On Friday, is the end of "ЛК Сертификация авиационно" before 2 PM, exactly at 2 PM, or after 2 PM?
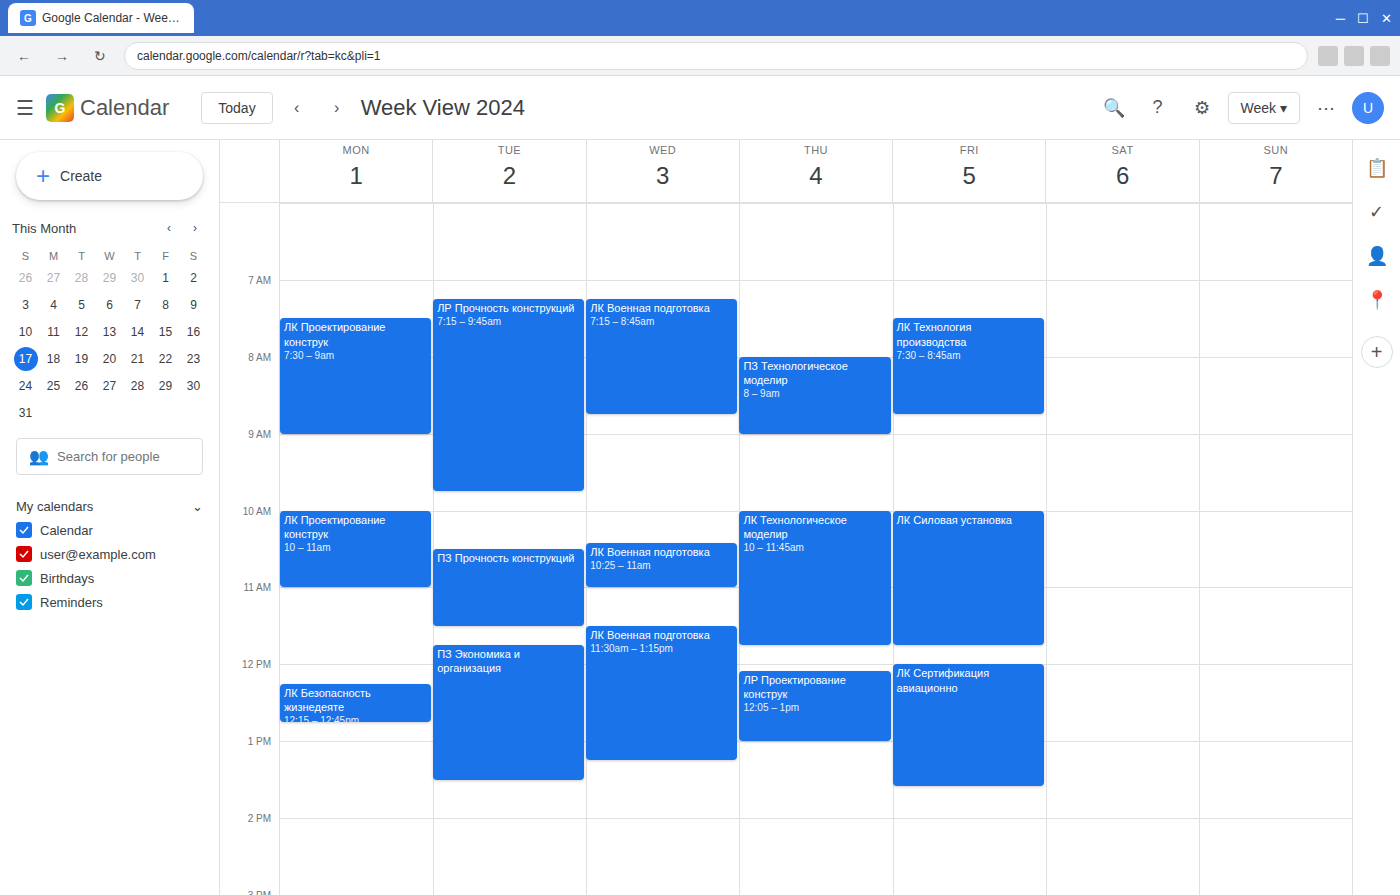
1:35 PM -- before 2 PM, 25 minutes above the 2 PM line.